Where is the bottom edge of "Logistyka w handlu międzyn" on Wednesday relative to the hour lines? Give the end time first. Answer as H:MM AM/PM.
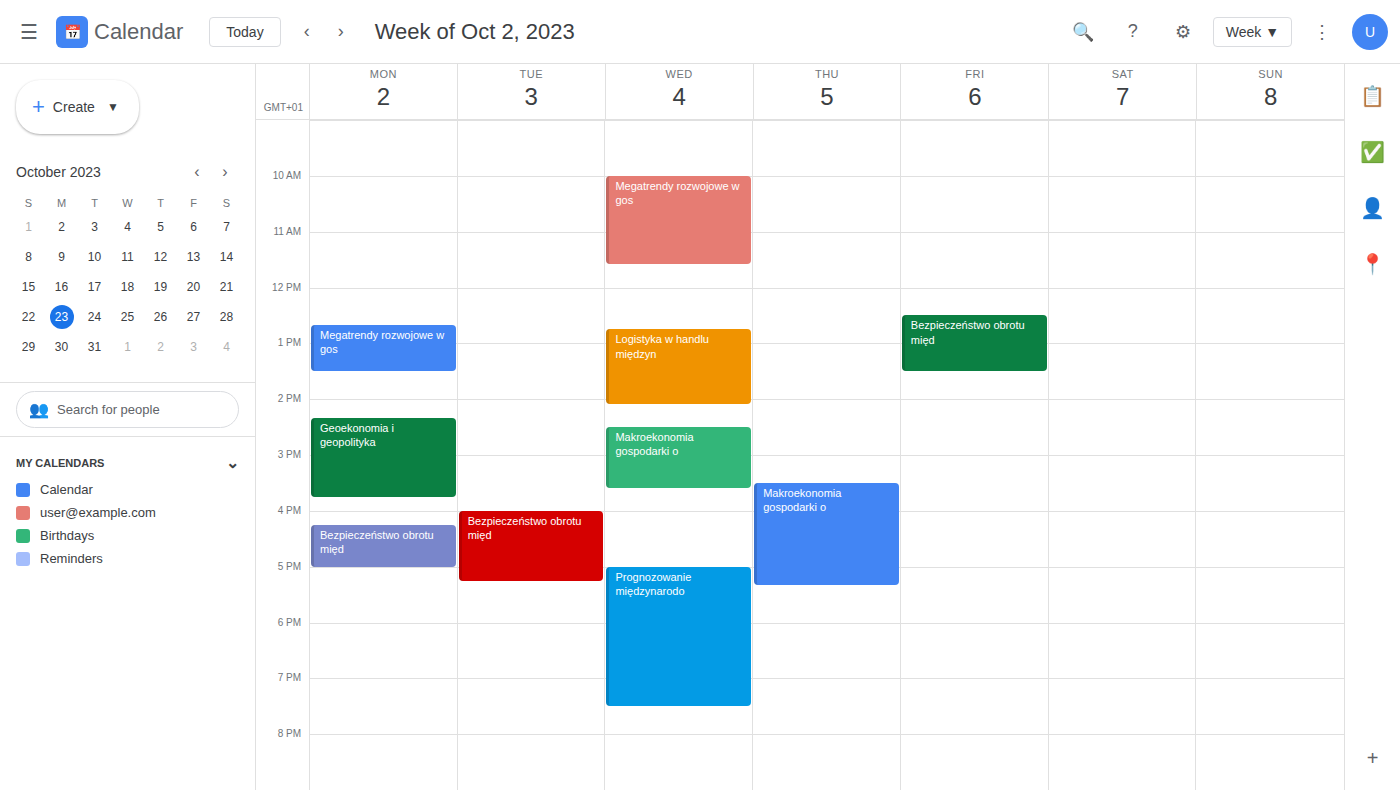
2:05 PM -- neither: 5 minutes below the 2 PM line and 55 minutes above the 3 PM line.